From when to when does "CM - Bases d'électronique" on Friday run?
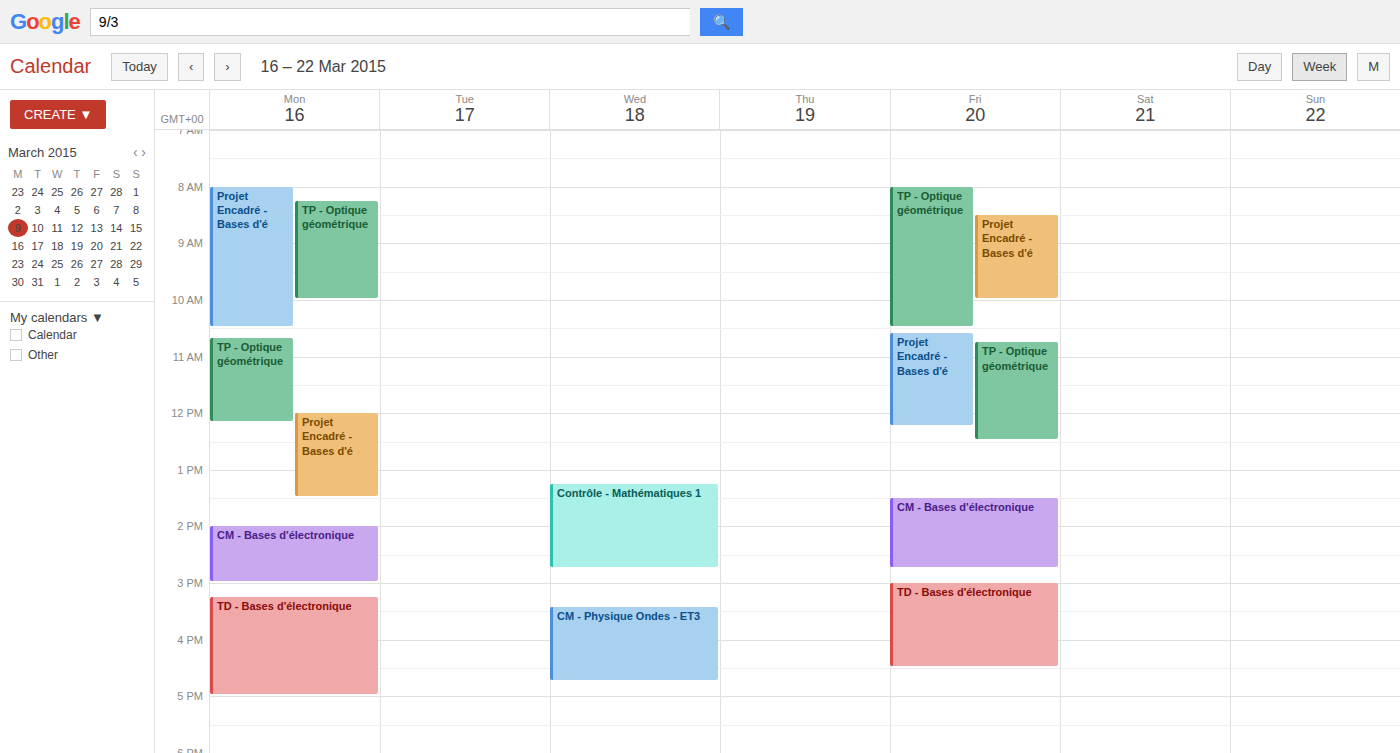
1:30 PM to 2:45 PM